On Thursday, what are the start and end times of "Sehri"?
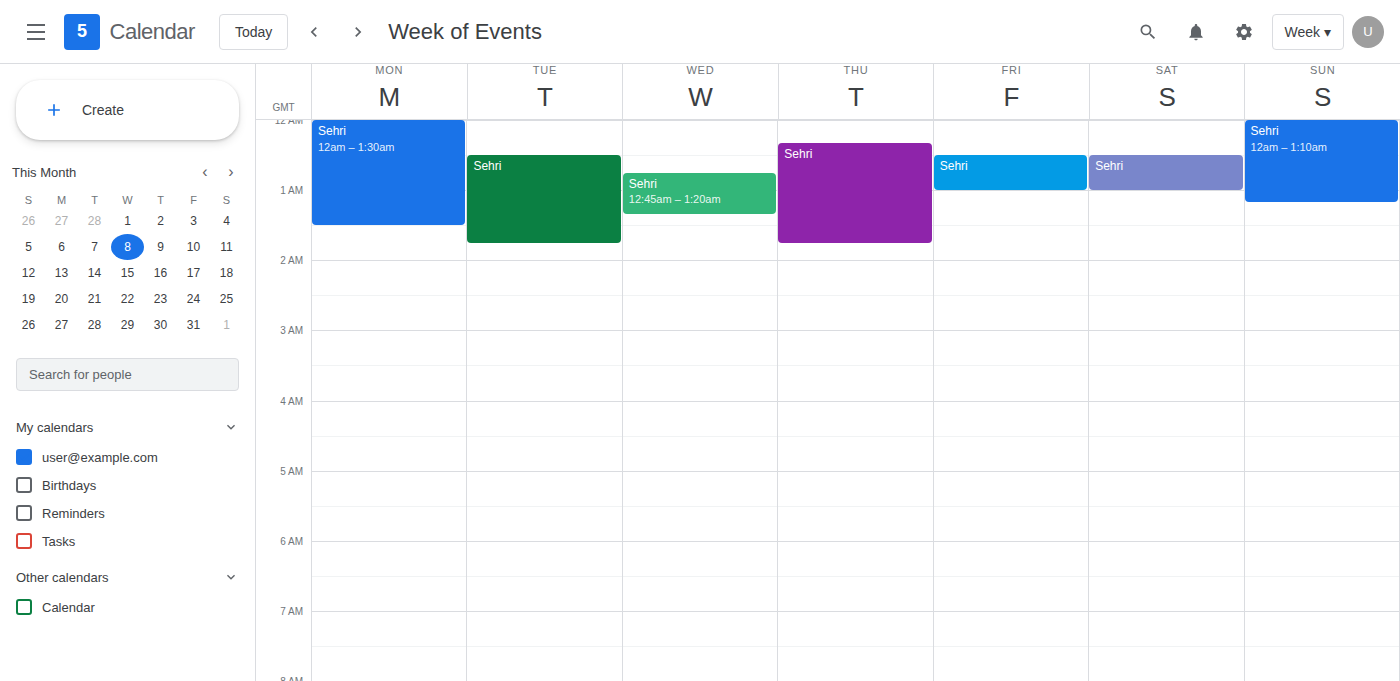
12:20 AM to 1:45 AM